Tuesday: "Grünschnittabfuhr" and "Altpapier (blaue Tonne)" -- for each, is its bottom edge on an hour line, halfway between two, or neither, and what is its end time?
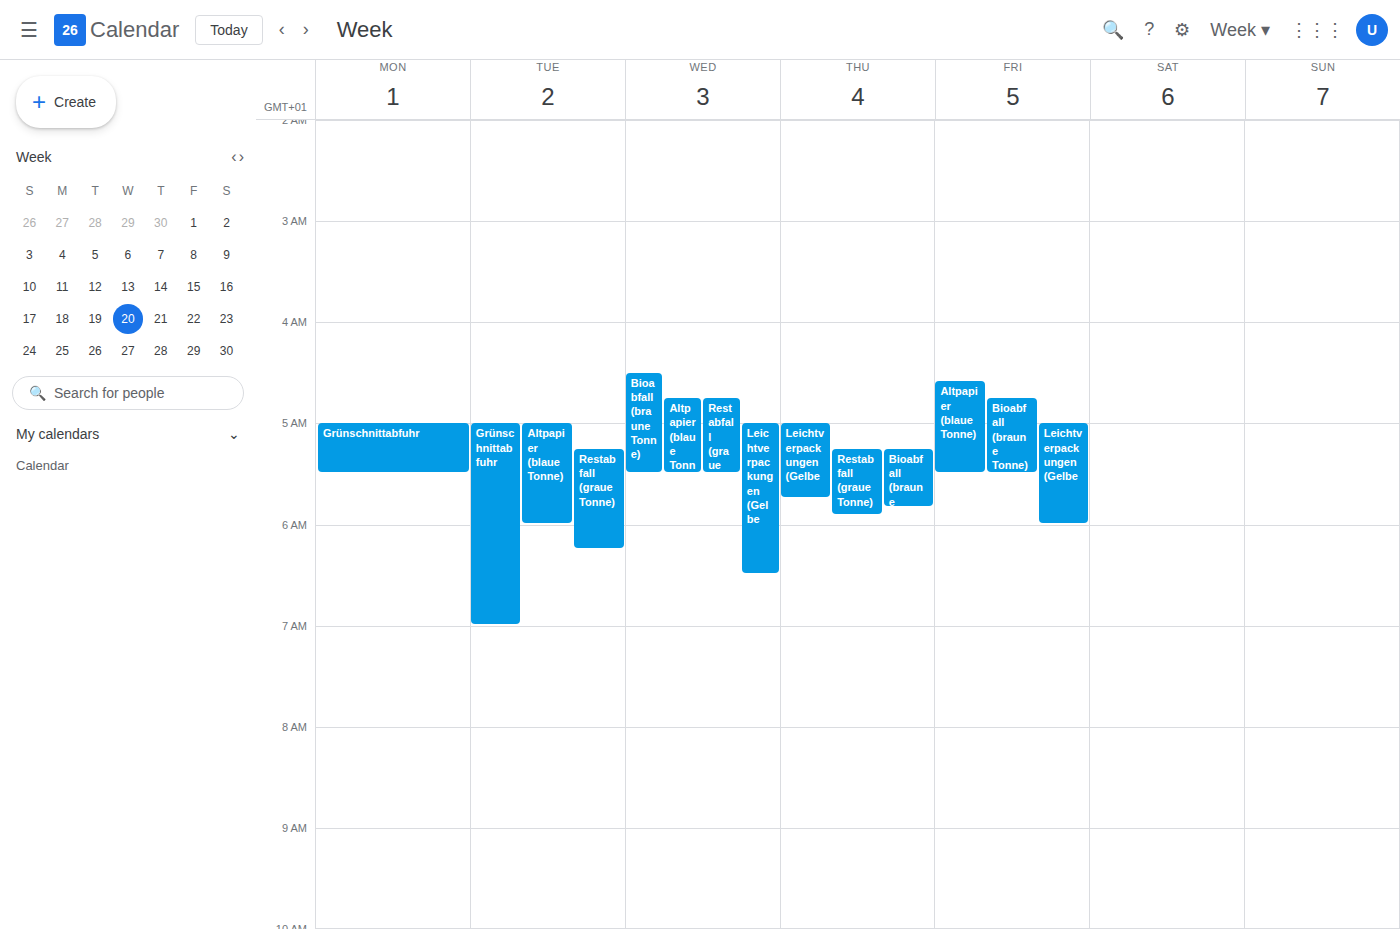
"Grünschnittabfuhr": 7:00 AM, exactly on the 7 AM line. "Altpapier (blaue Tonne)": 6:00 AM, exactly on the 6 AM line.